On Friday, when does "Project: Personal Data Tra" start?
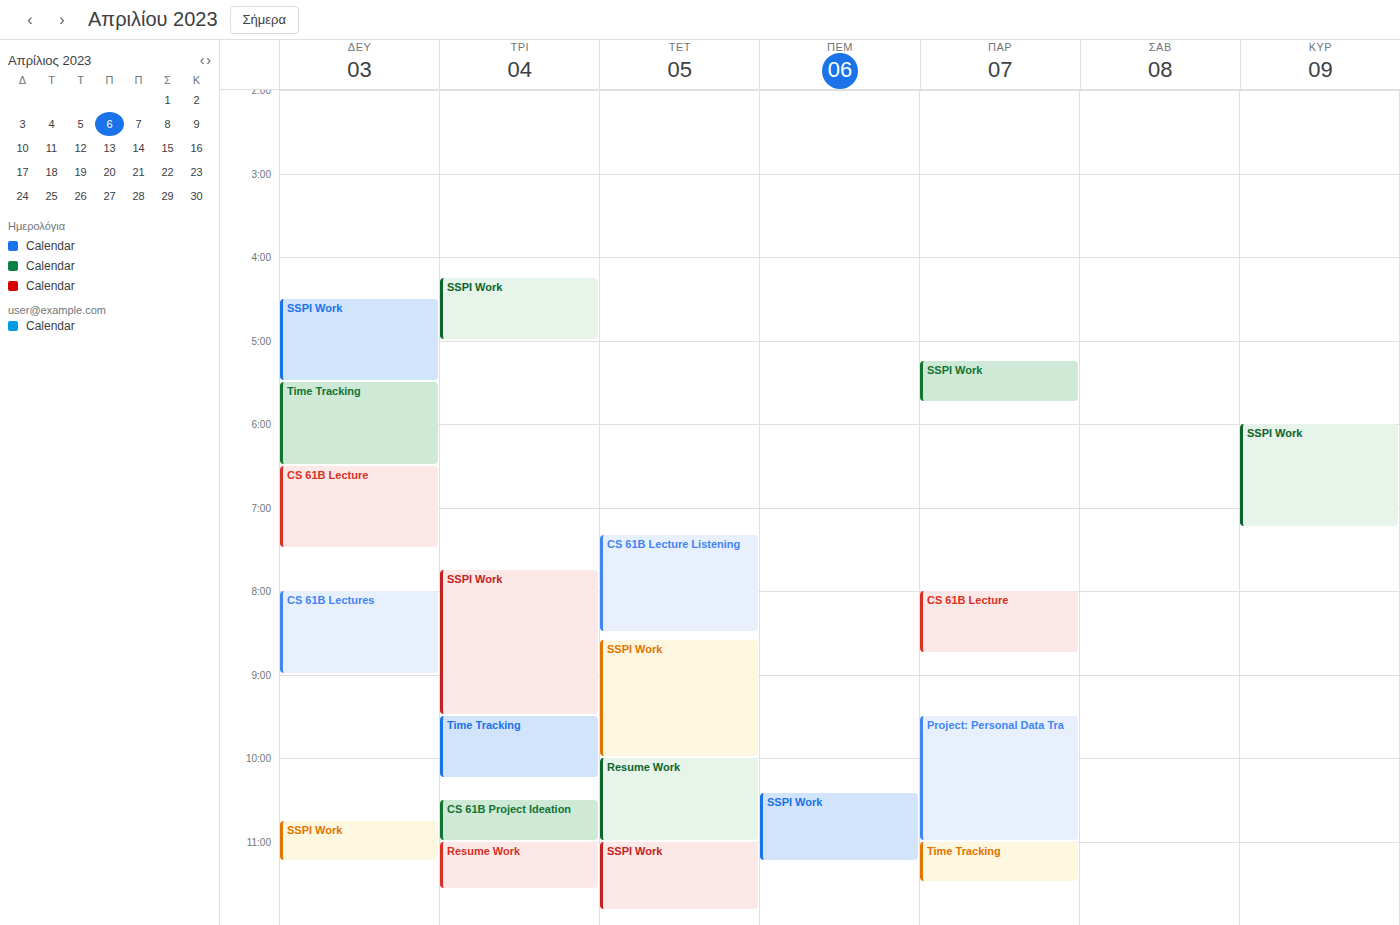
9:30 PM